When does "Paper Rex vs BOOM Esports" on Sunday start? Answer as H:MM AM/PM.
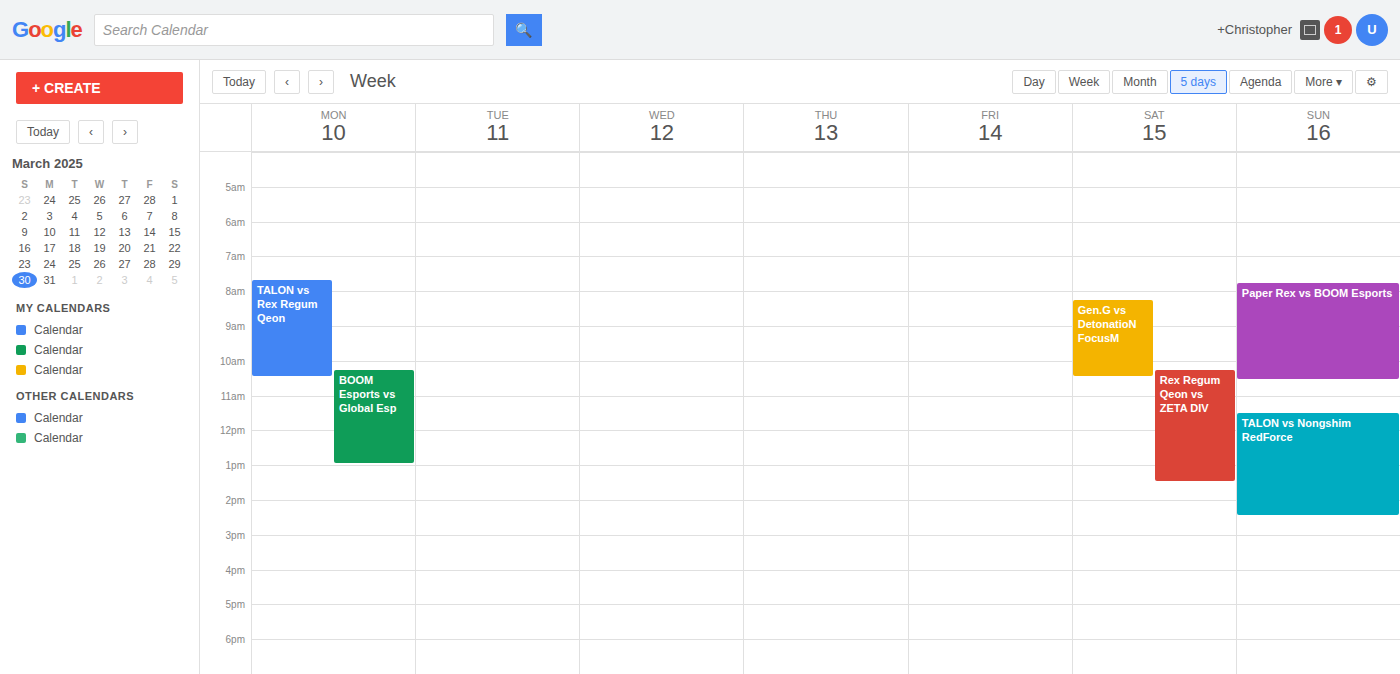
7:45 AM